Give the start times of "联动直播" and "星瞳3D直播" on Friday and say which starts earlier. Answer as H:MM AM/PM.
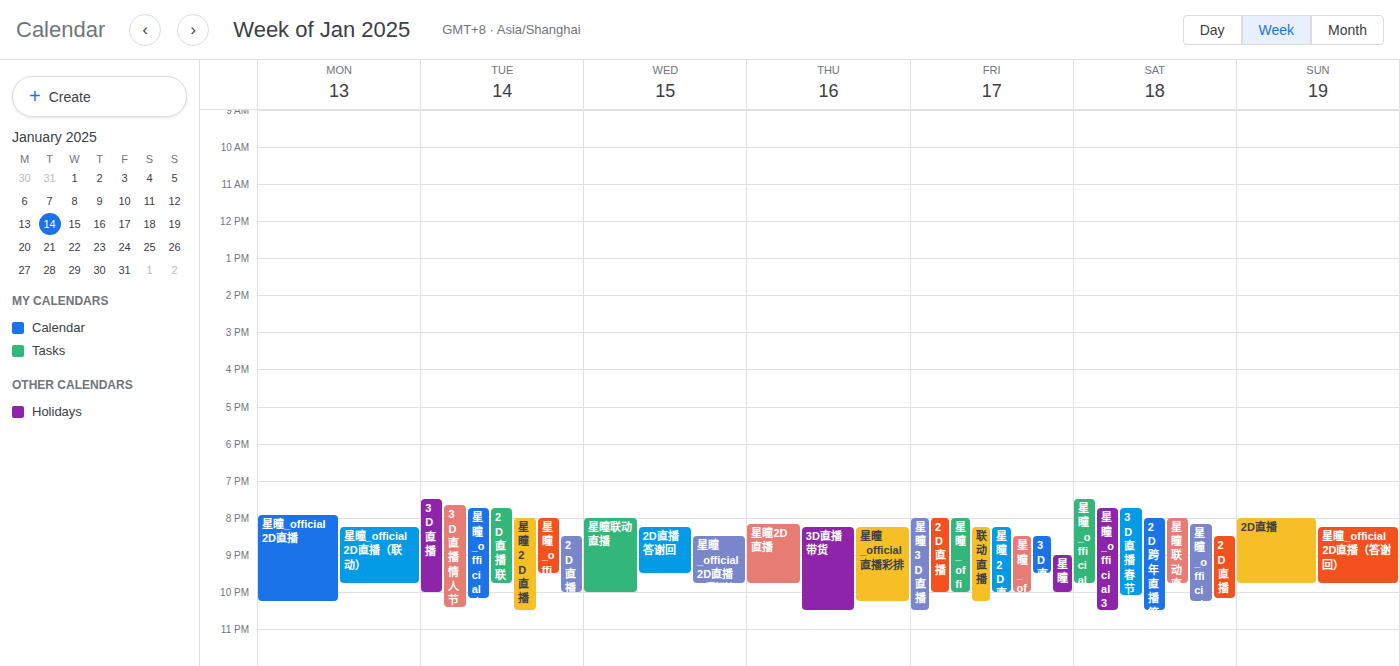
"星瞳3D直播" 8:00 PM; "联动直播" 8:15 PM.